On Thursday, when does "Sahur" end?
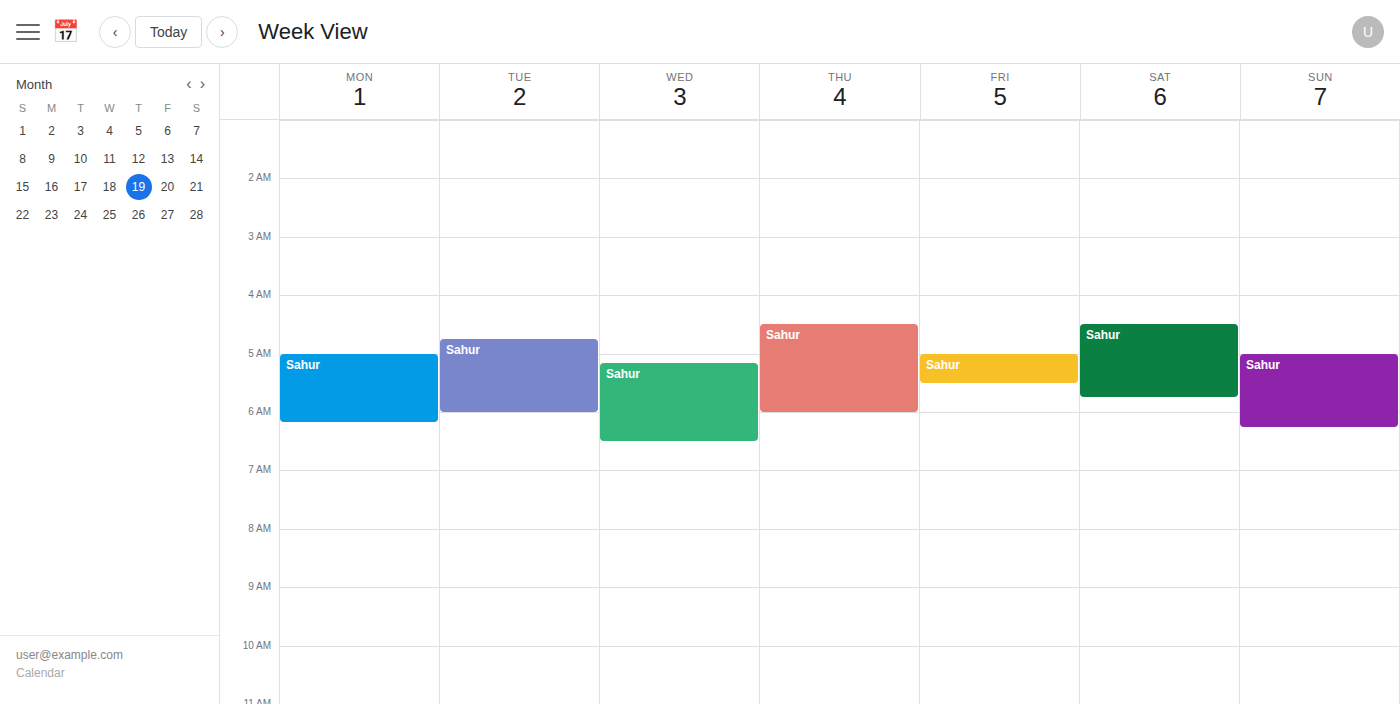
6:00 AM